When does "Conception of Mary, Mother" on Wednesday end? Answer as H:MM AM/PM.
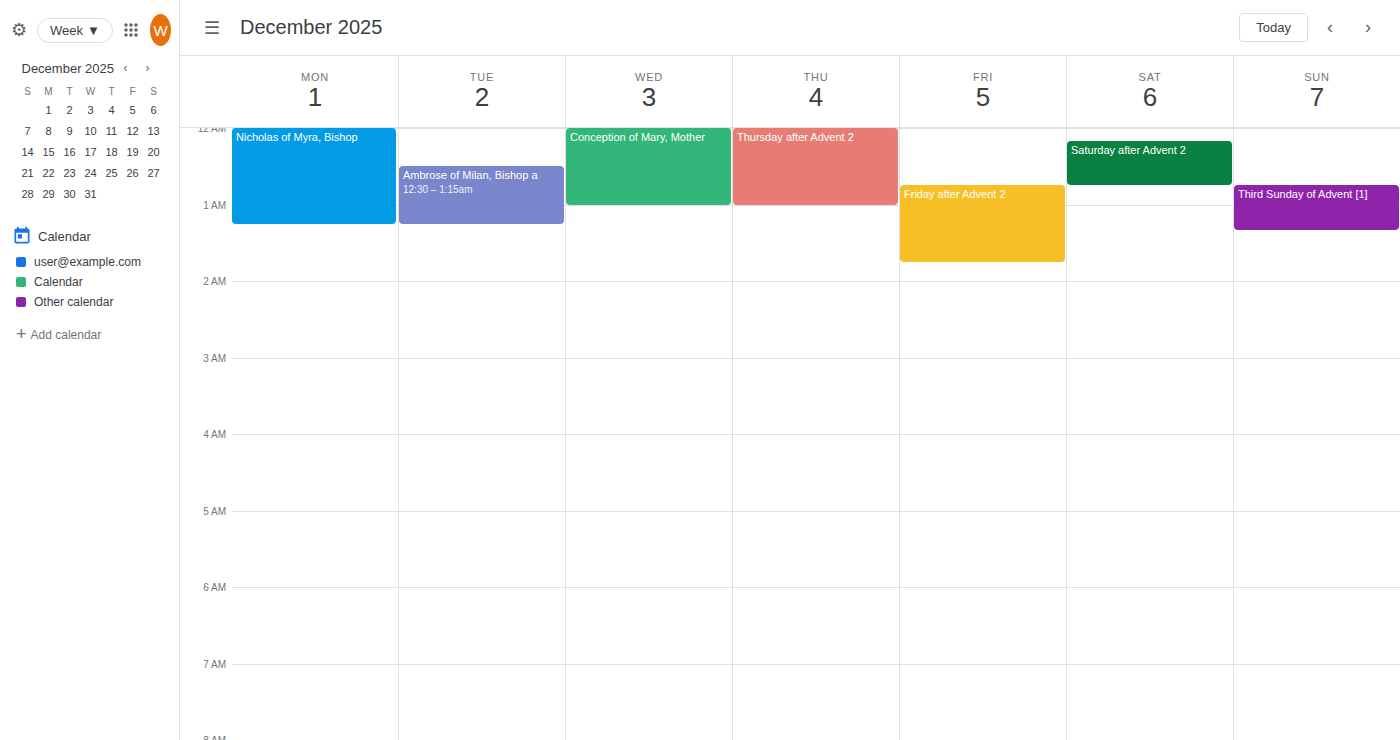
1:00 AM